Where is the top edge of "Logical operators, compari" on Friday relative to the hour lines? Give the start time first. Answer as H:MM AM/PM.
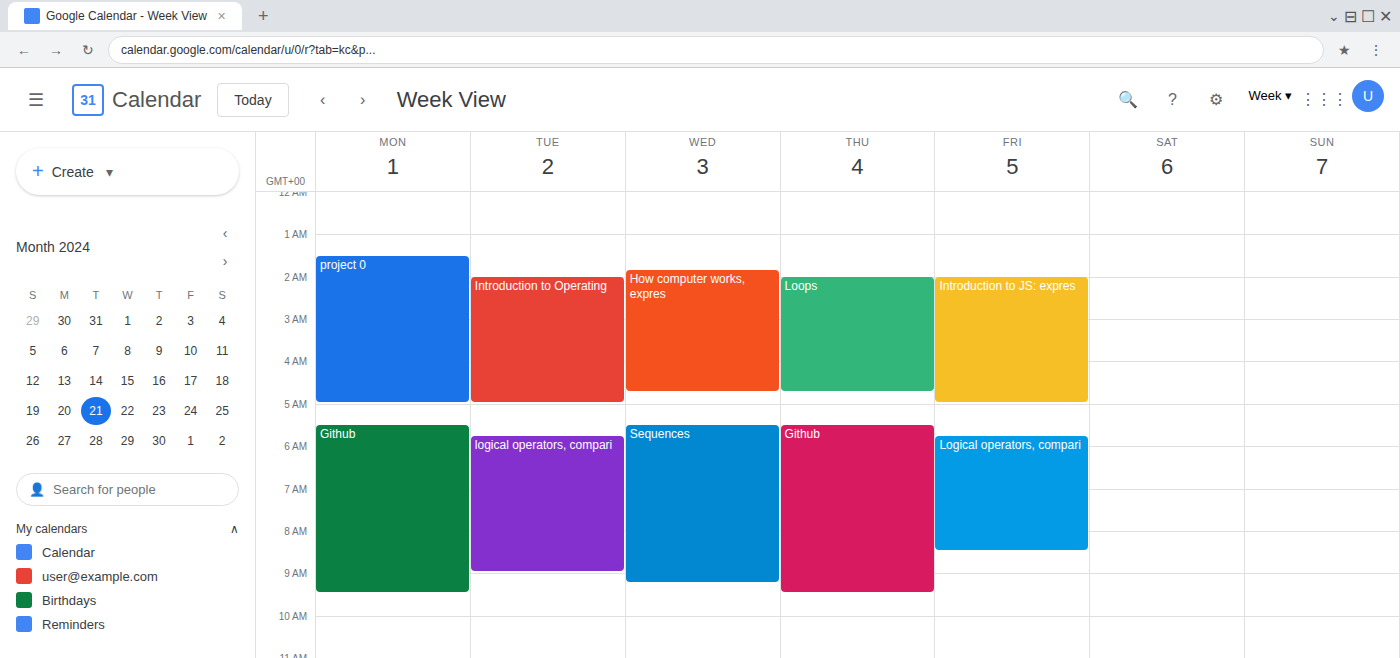
5:45 AM -- neither: three quarters of the way from the 5 AM line to the 6 AM line.